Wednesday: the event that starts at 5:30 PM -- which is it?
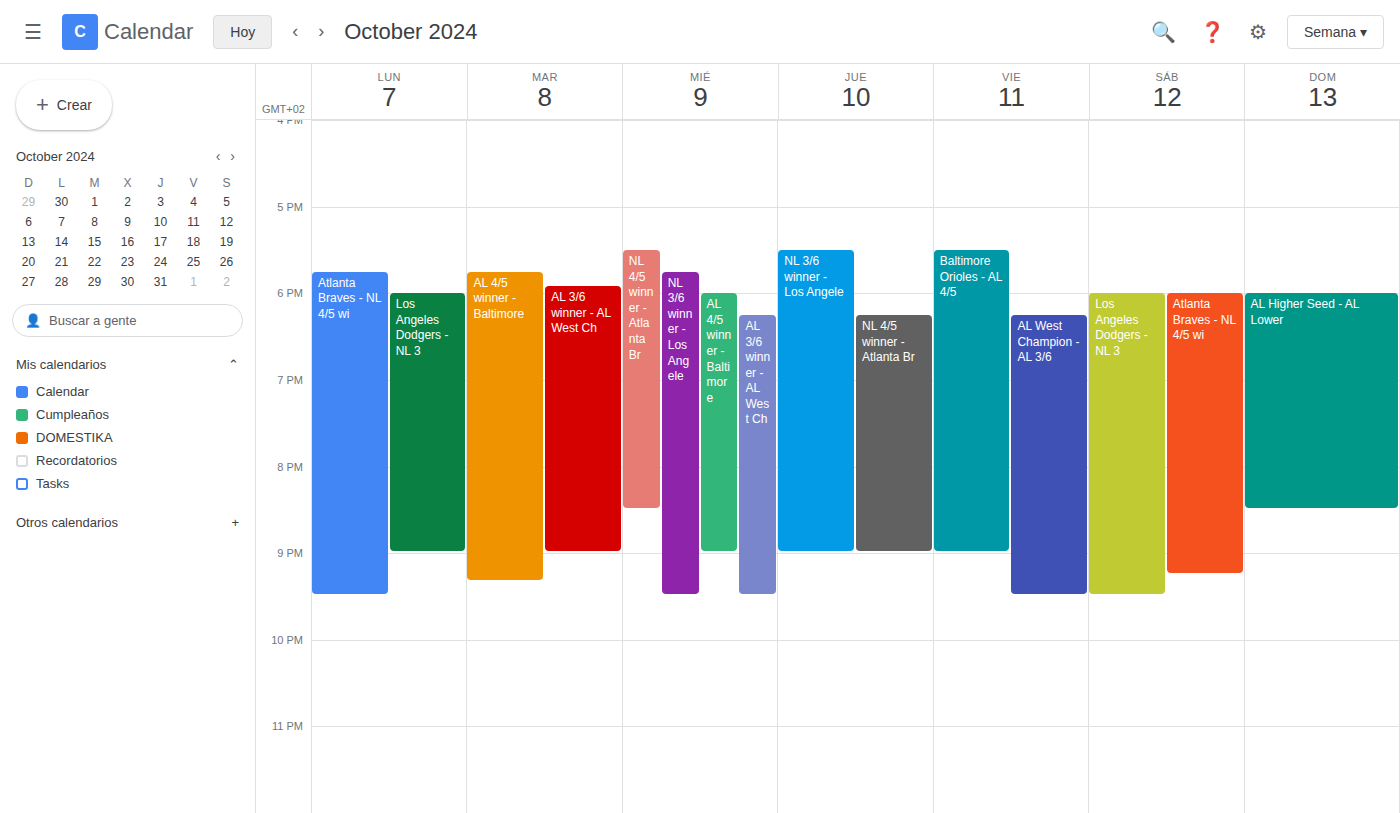
"NL 4/5 winner - Atlanta Br"